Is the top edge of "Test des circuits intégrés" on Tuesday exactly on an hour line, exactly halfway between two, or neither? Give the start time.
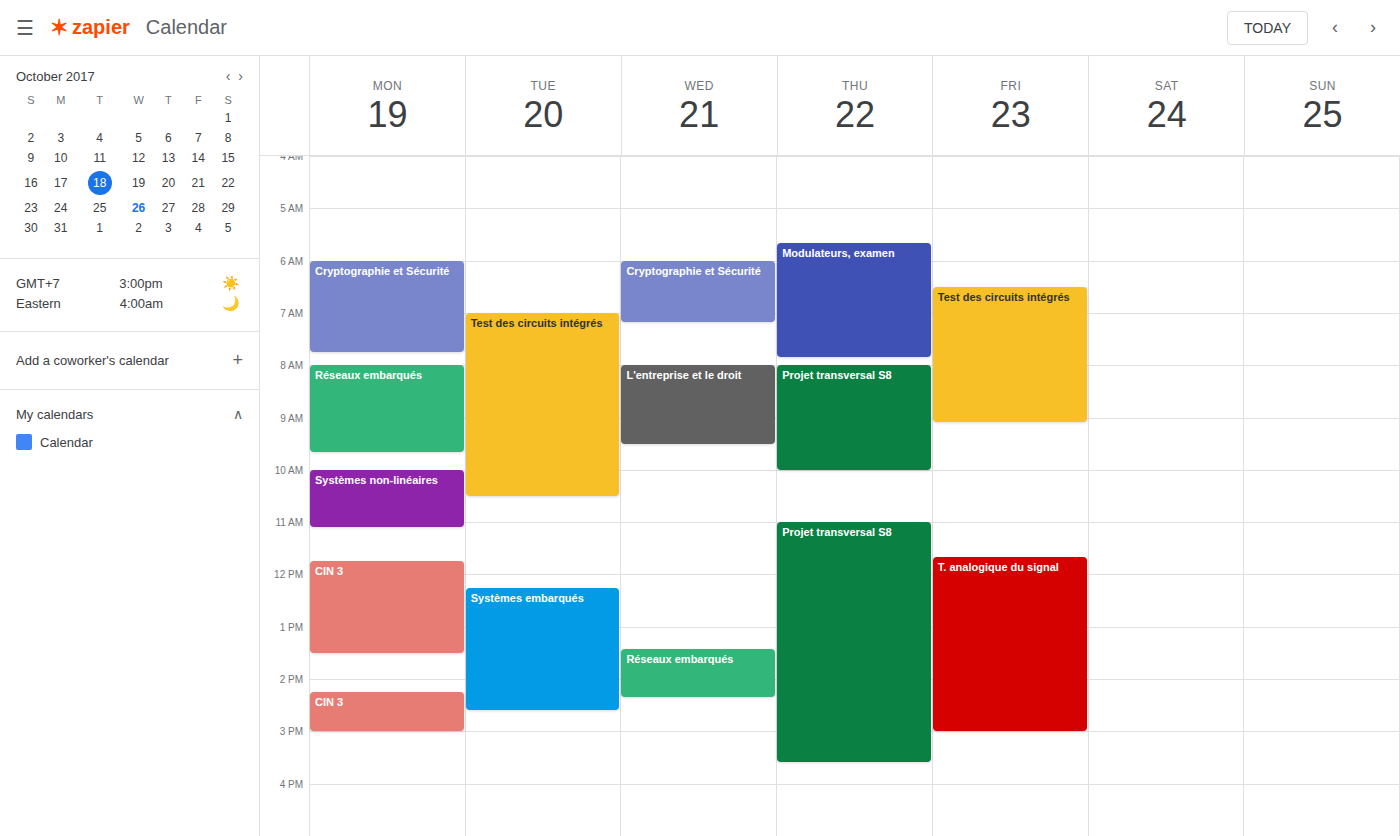
7:00 AM -- exactly on the 7 AM line.